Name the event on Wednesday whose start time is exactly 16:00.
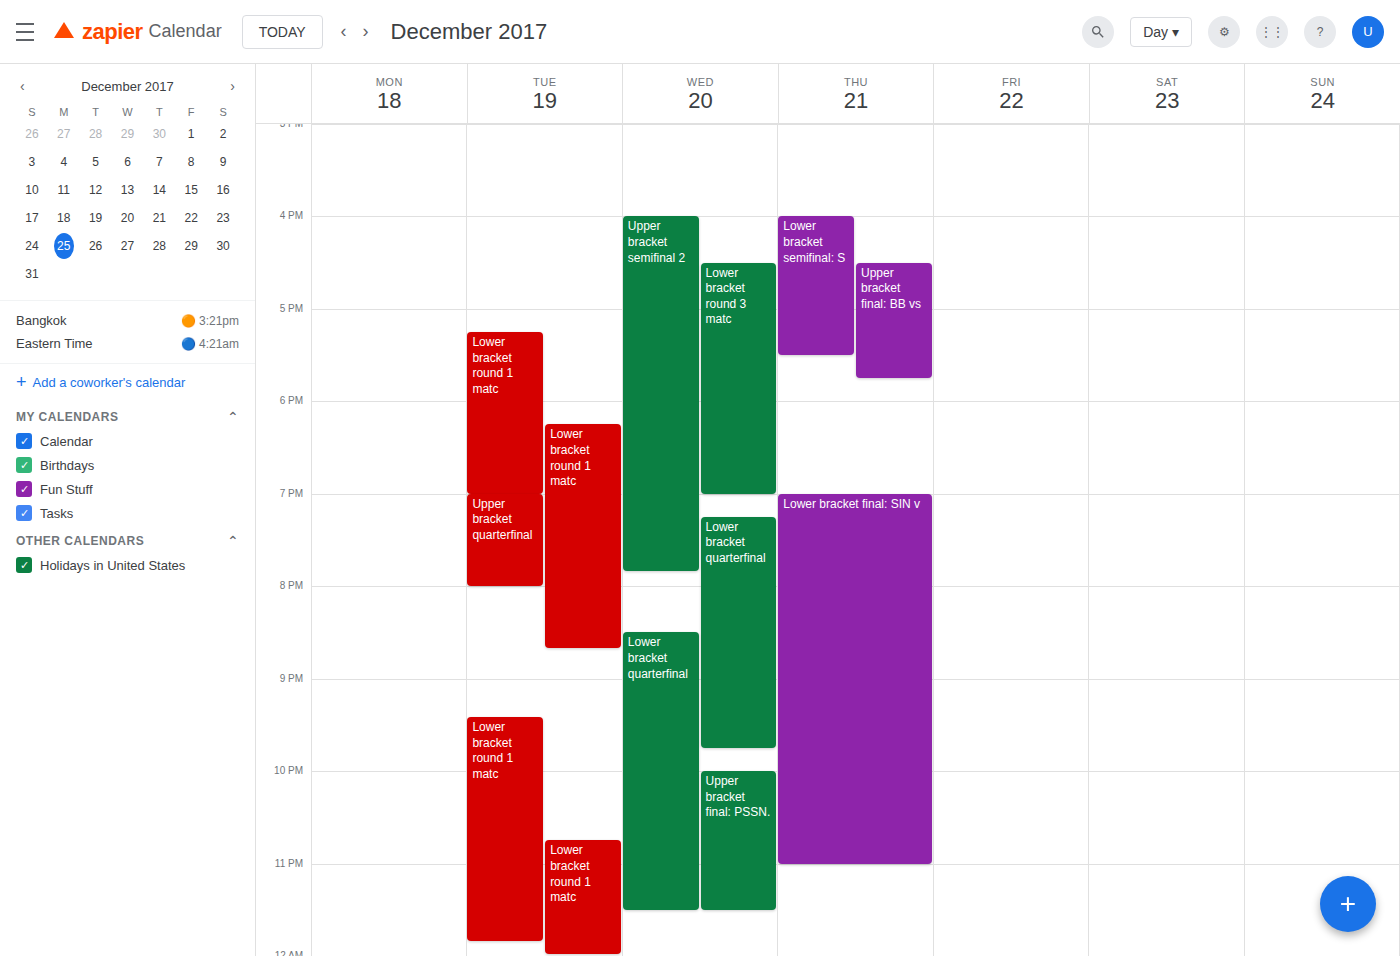
"Upper bracket semifinal 2"